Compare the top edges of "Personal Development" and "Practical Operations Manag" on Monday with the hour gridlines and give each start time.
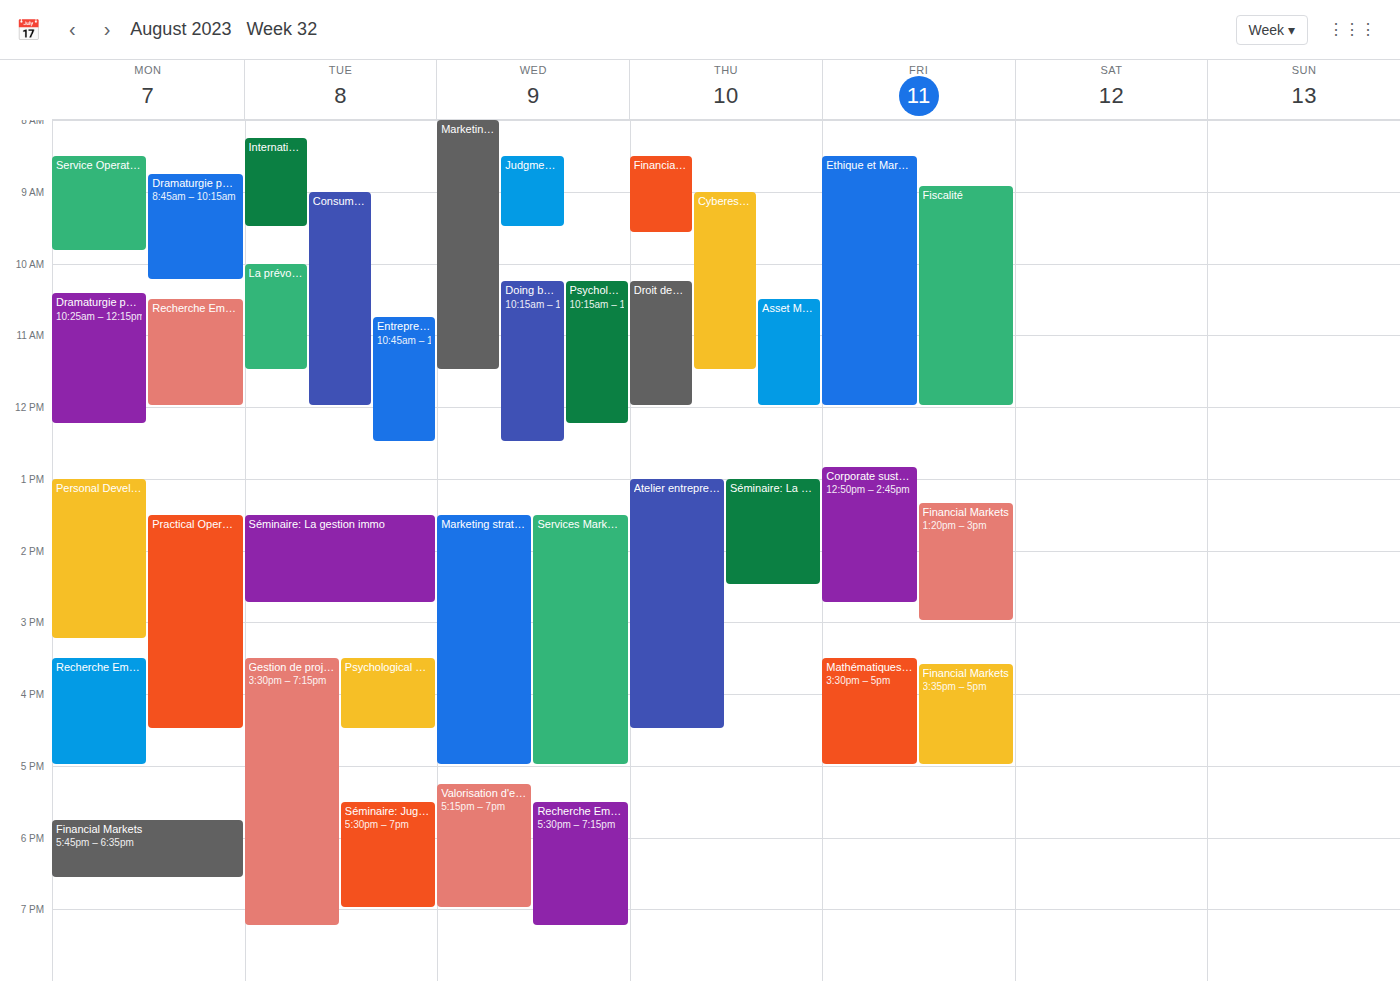
"Personal Development": 1:00 PM, exactly on the 1 PM line. "Practical Operations Manag": 1:30 PM, halfway between the 1 PM and 2 PM lines.